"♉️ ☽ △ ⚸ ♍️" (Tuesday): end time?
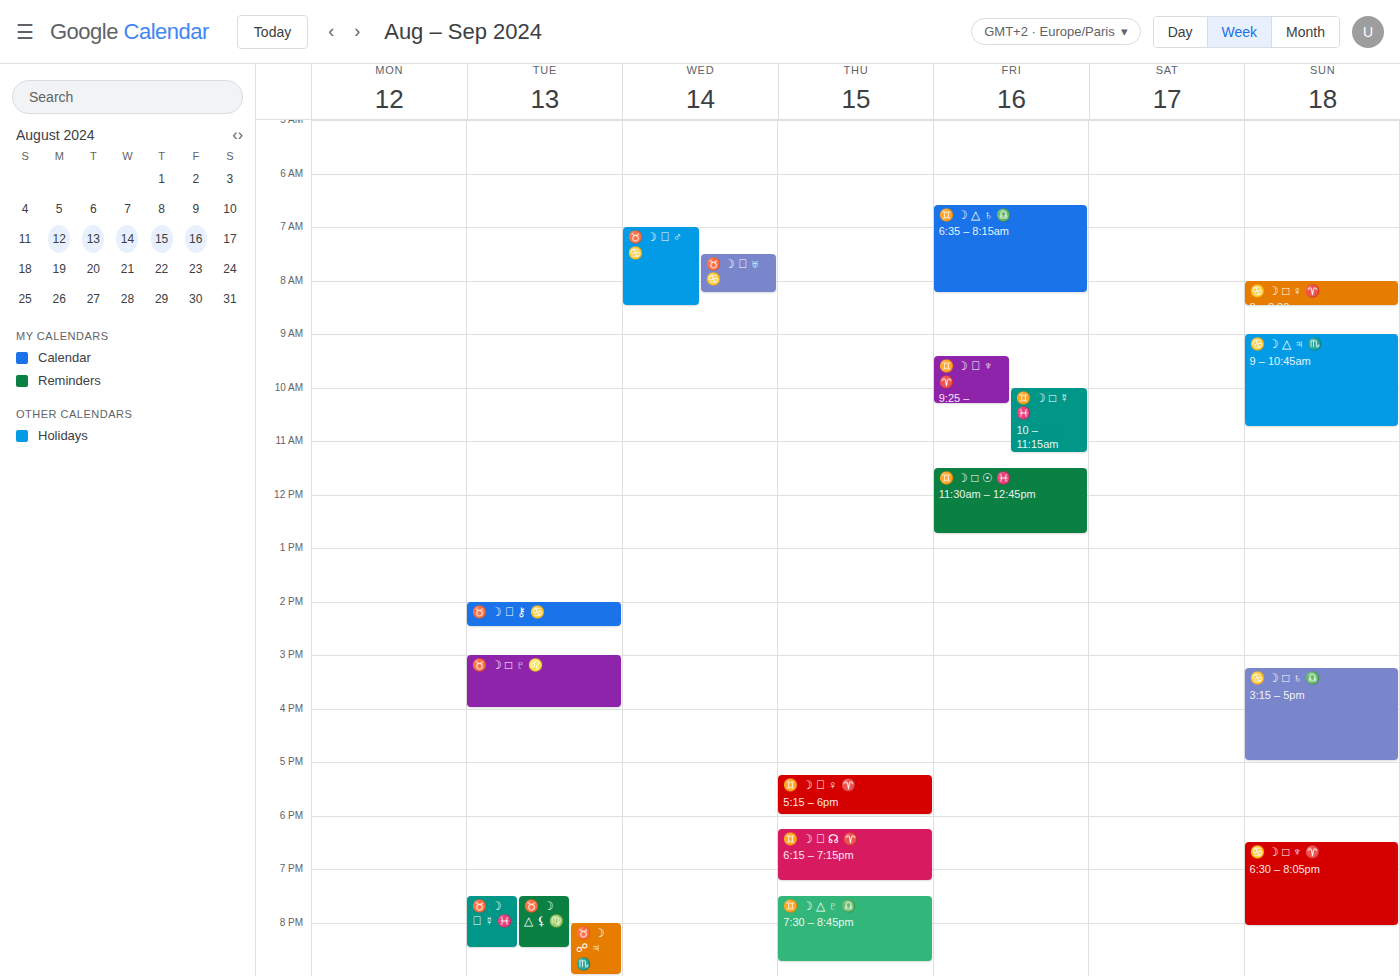
20:30